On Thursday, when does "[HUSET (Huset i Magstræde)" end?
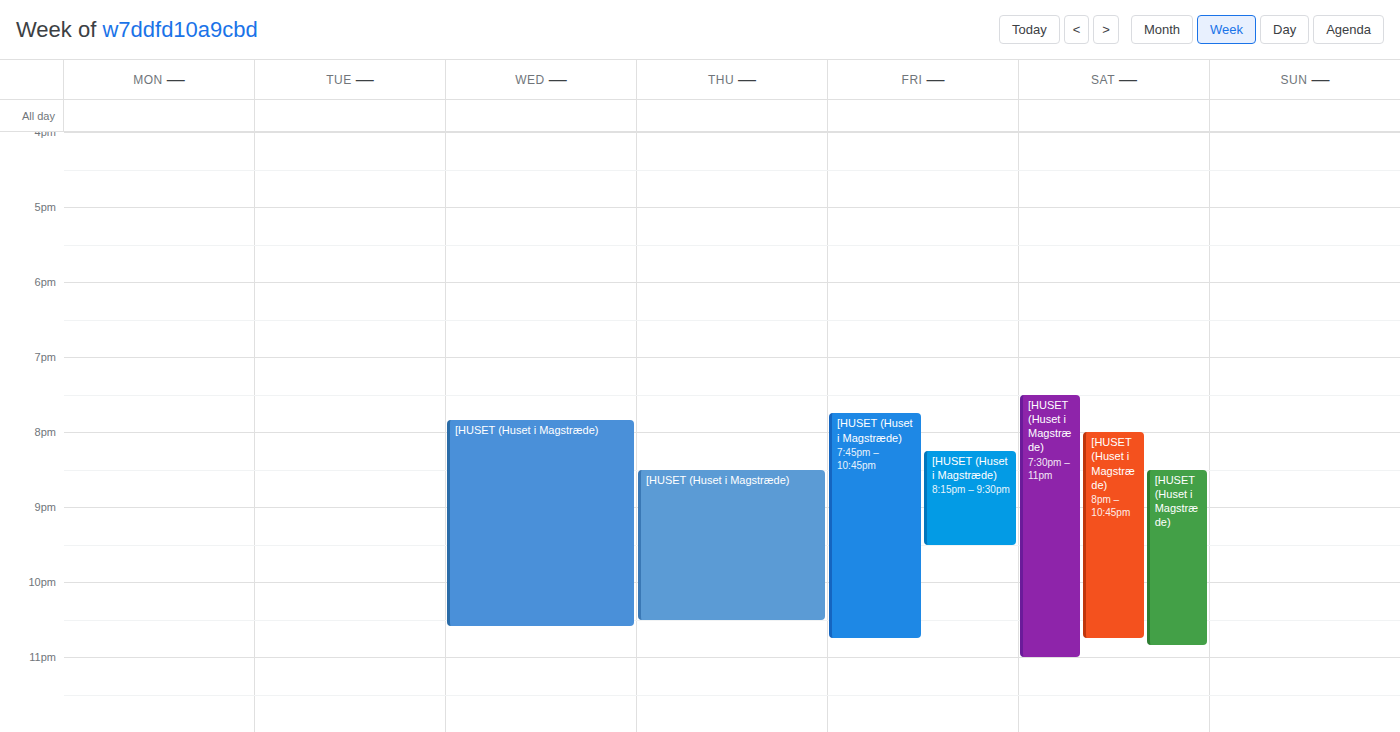
10:30 PM